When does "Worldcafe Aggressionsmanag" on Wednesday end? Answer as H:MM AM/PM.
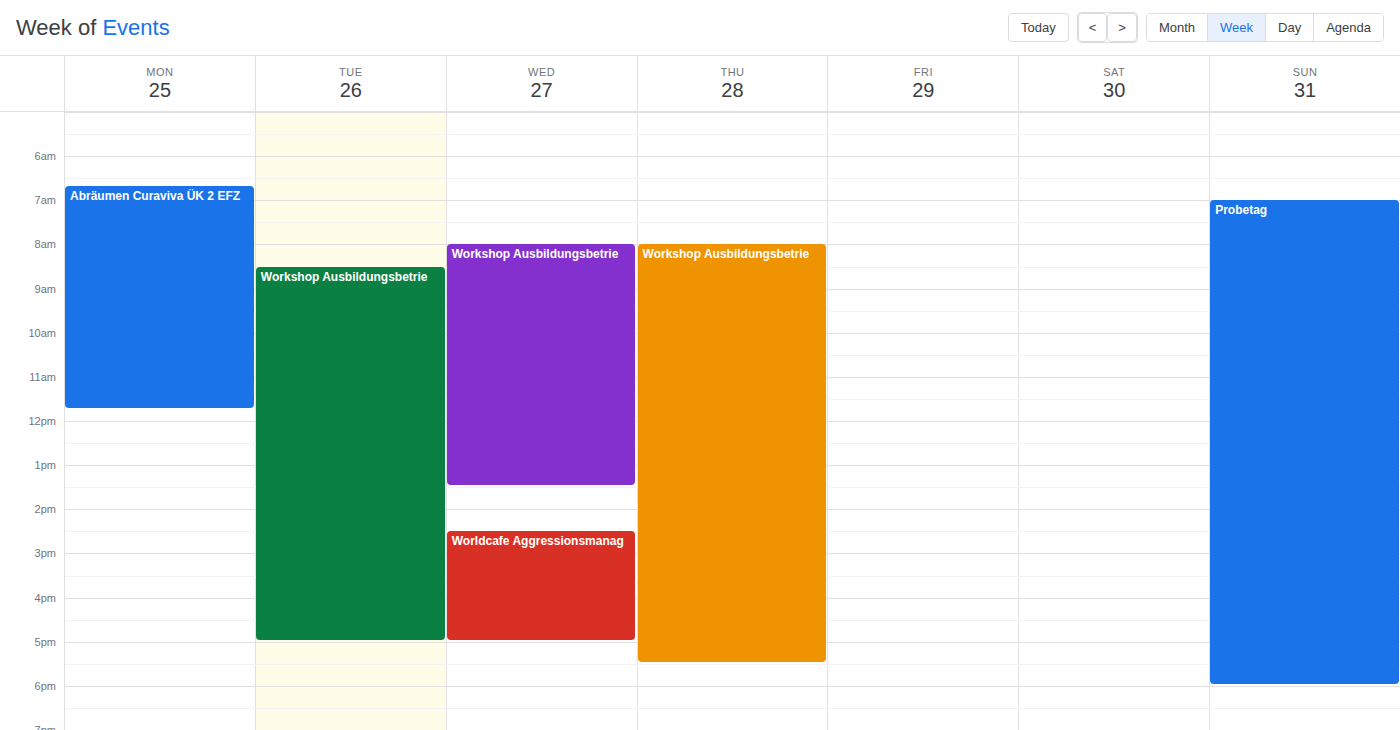
5:00 PM